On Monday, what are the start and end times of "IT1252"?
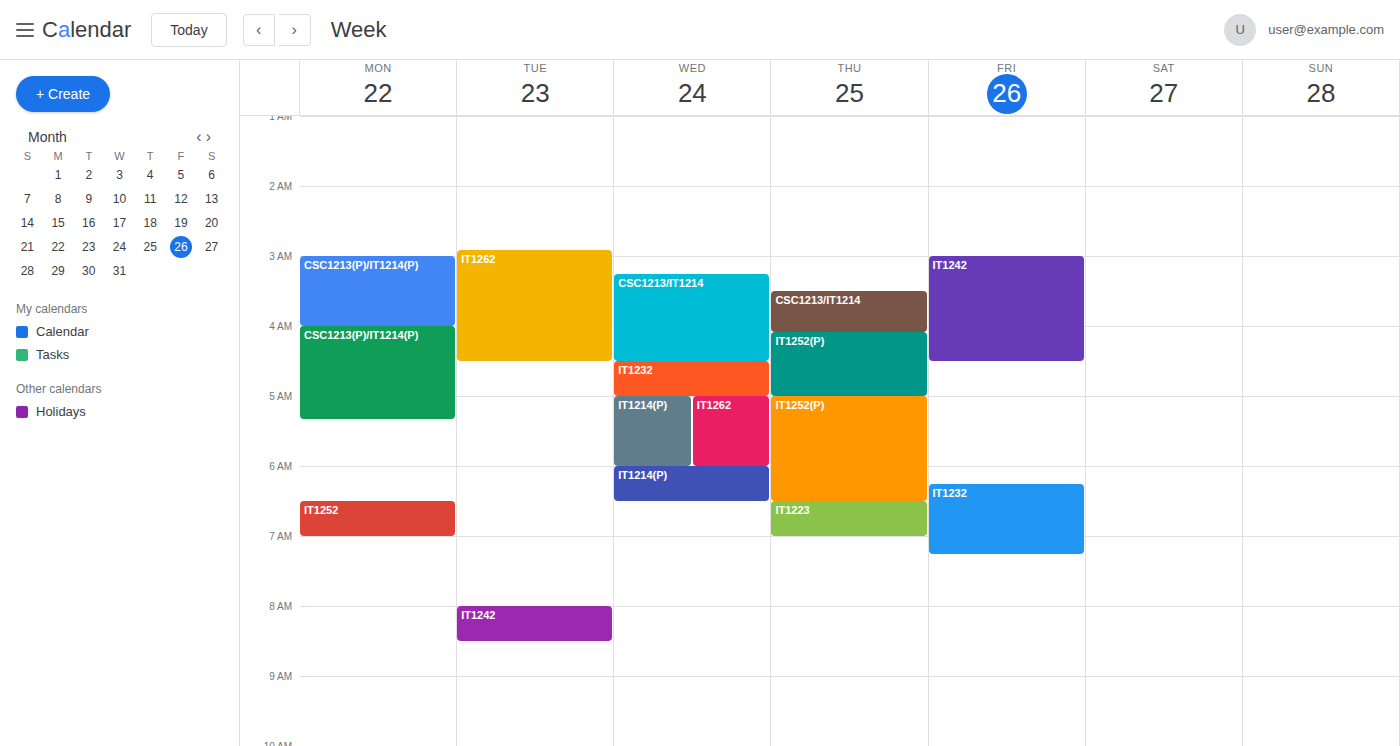
06:30 to 07:00